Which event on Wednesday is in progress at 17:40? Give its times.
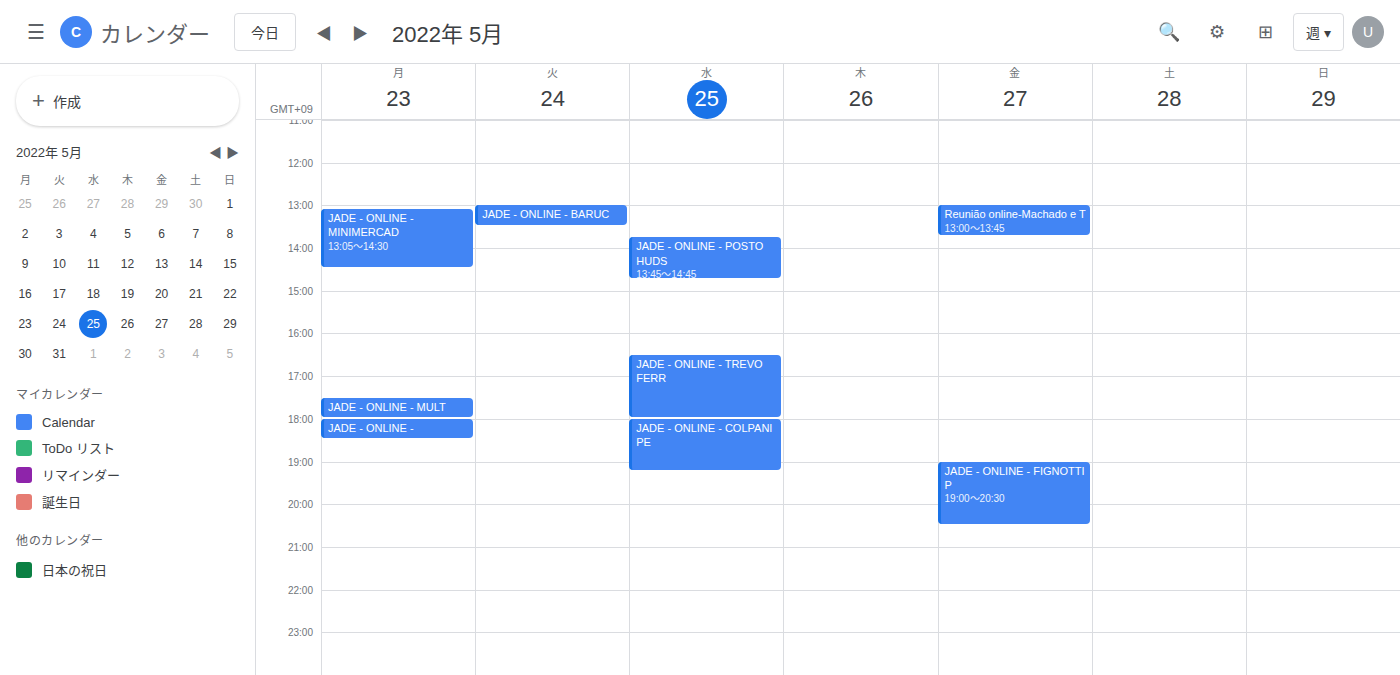
"JADE - ONLINE - TREVO FERR", 16:30 to 18:00